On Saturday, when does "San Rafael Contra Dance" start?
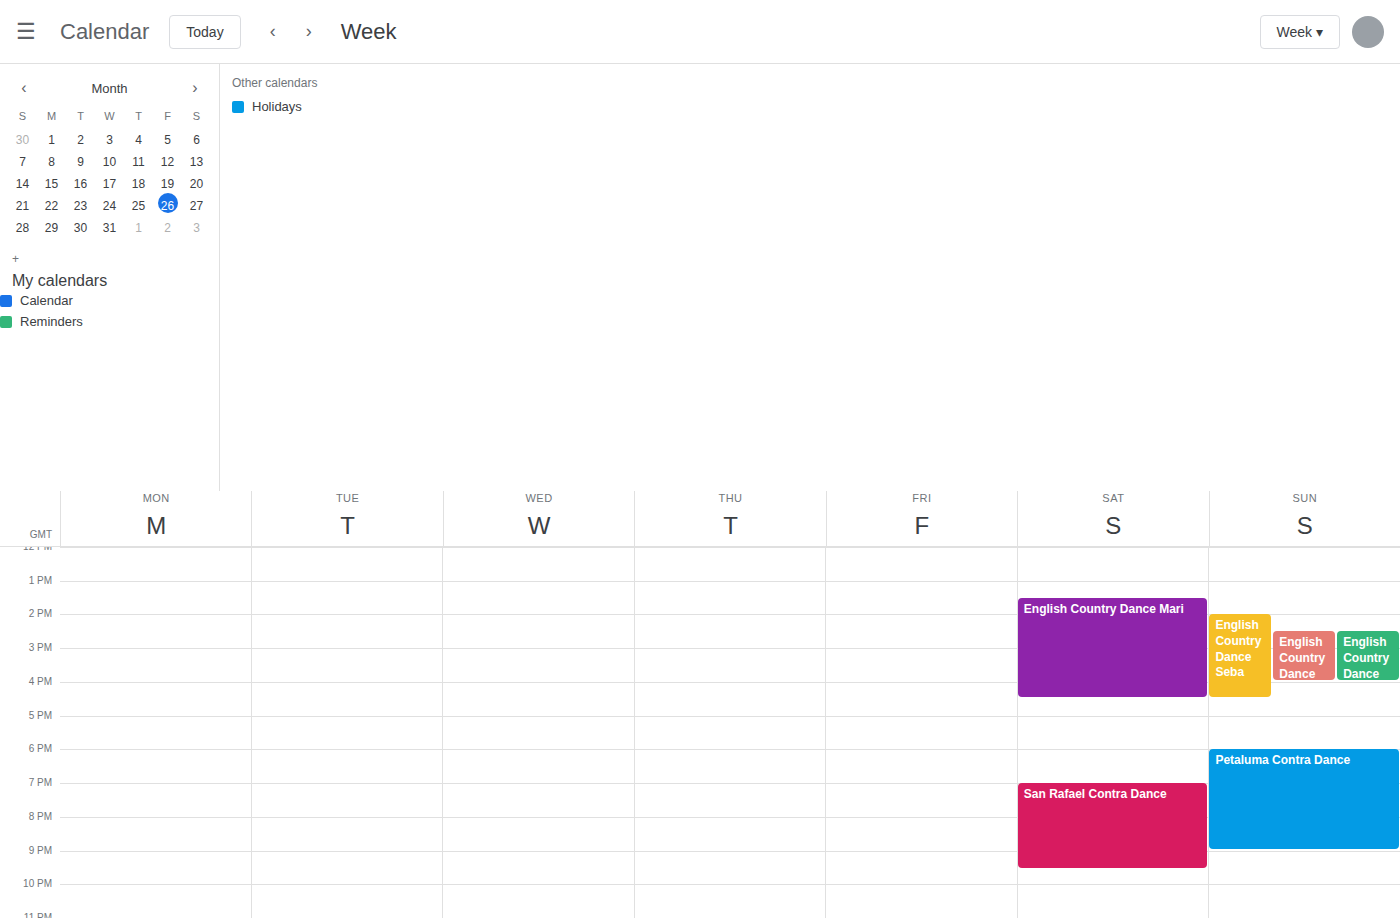
19:00